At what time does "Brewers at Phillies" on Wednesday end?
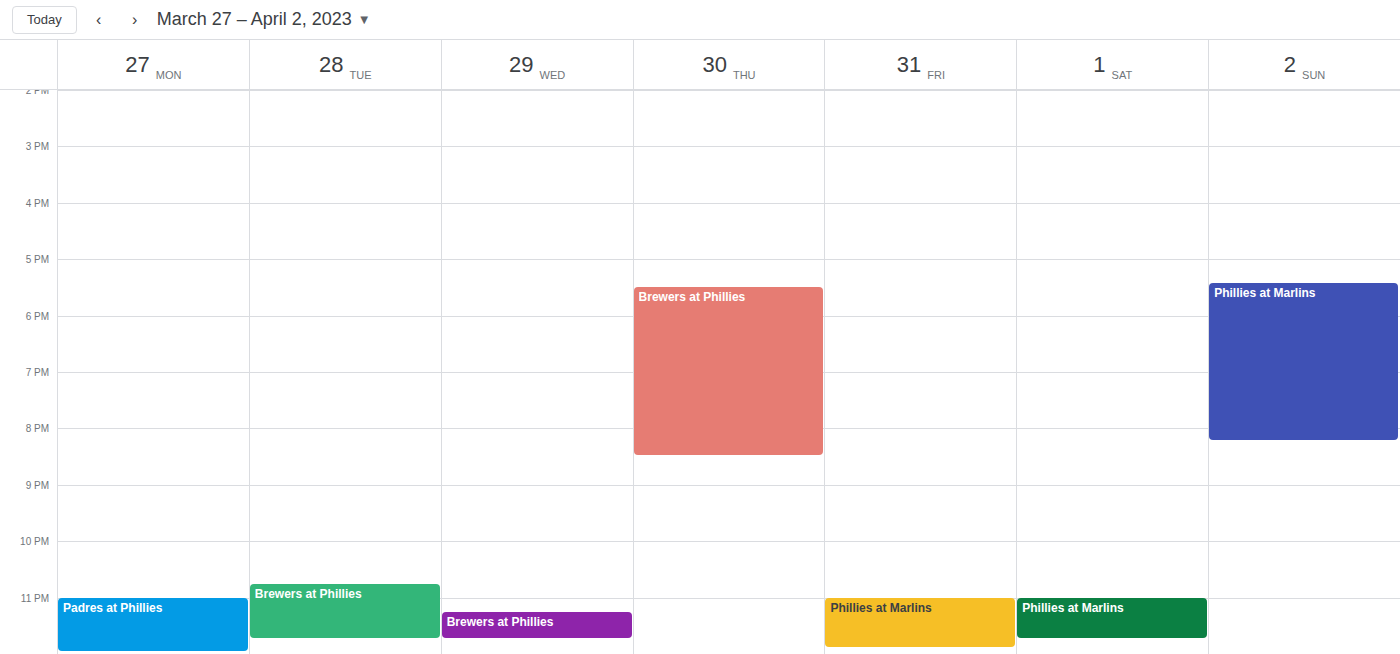
11:45 PM